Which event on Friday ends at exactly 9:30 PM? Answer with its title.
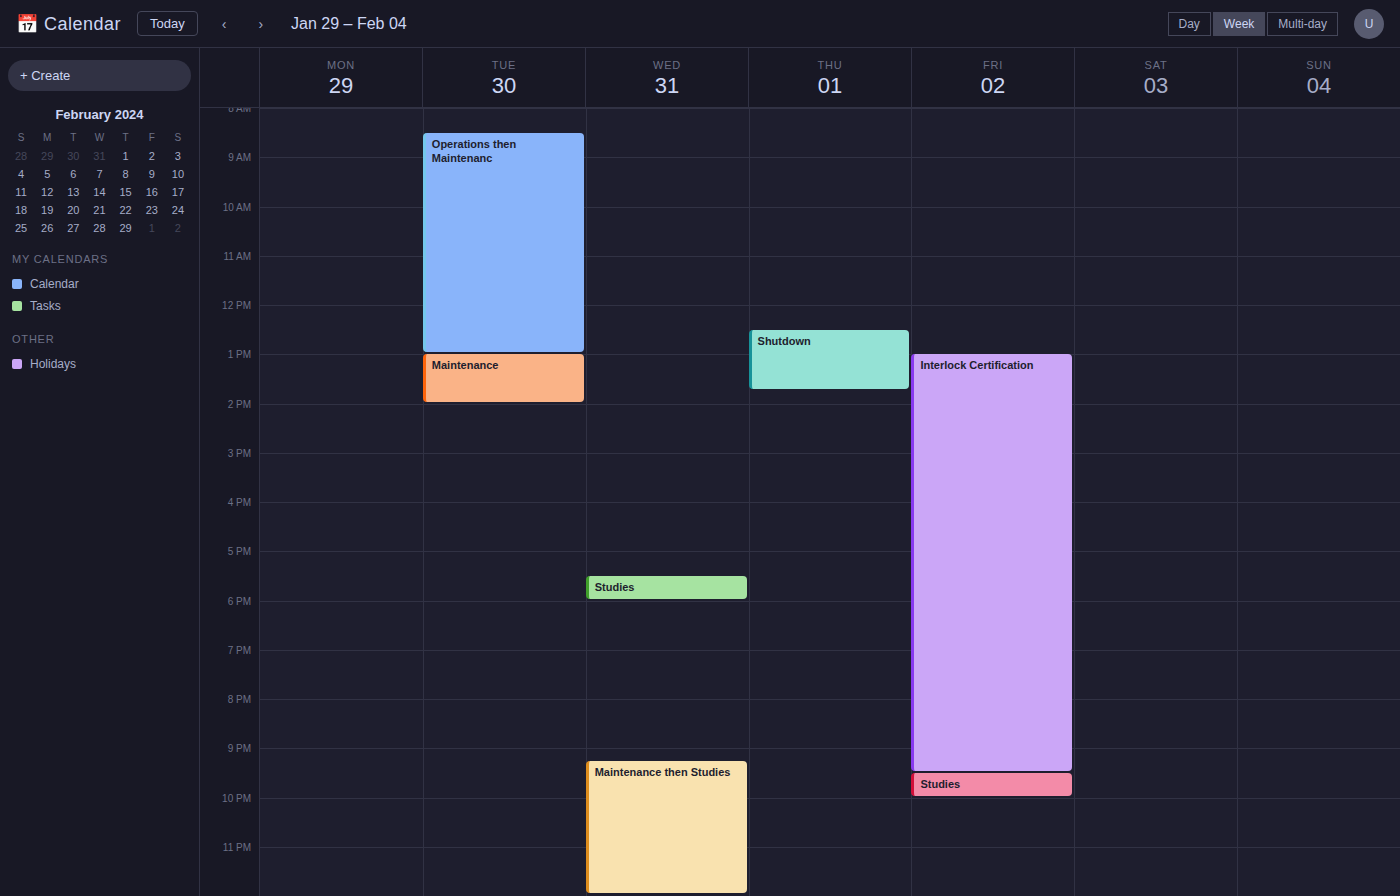
"Interlock Certification"